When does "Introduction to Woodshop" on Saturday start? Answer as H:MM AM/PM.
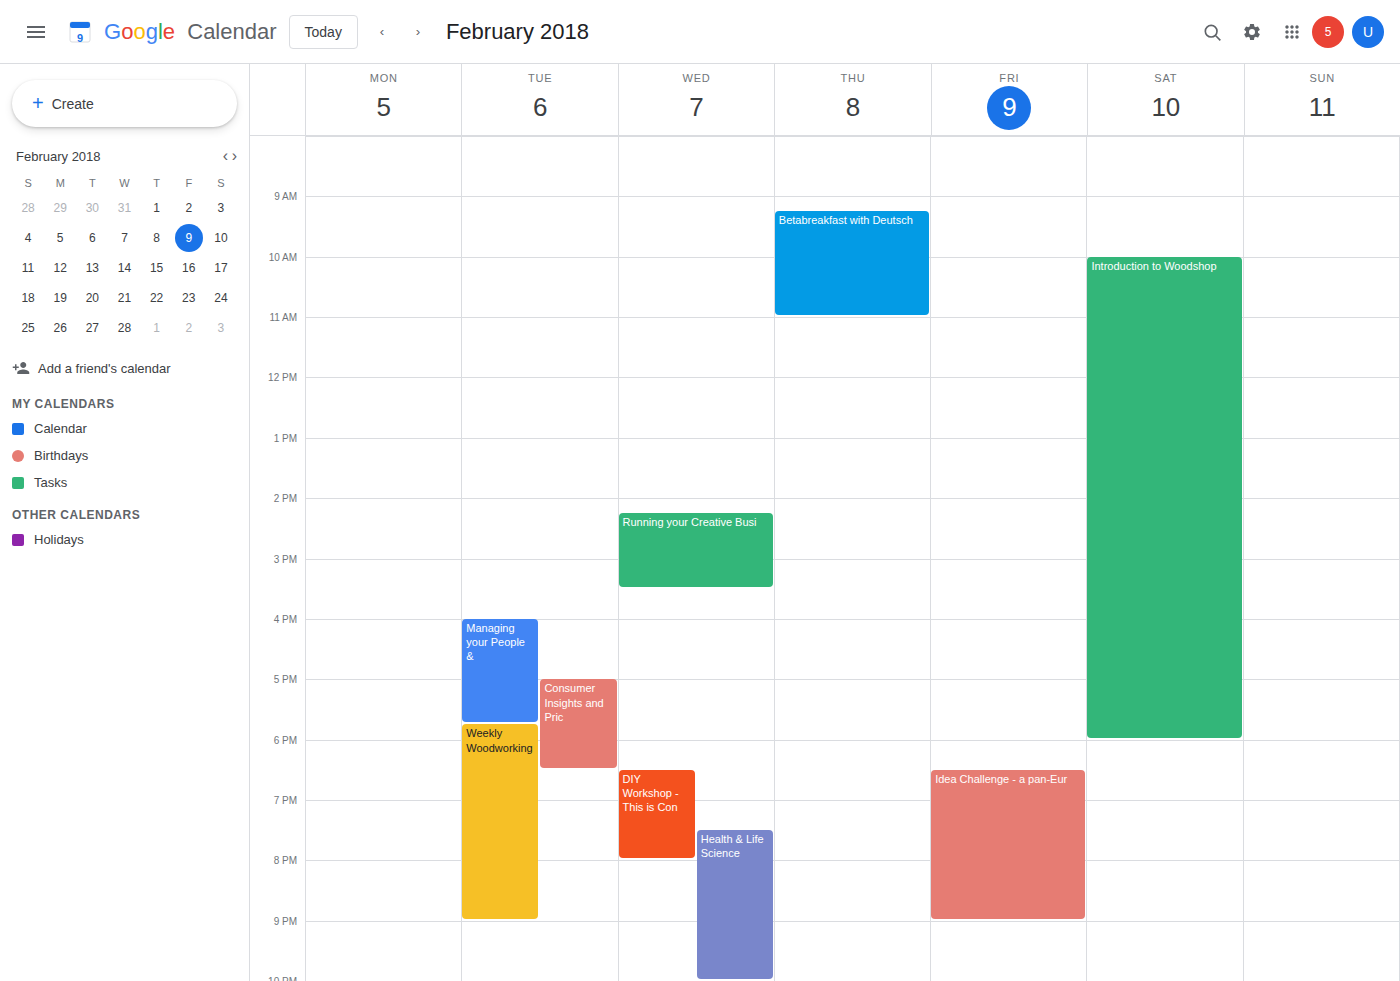
10:00 AM